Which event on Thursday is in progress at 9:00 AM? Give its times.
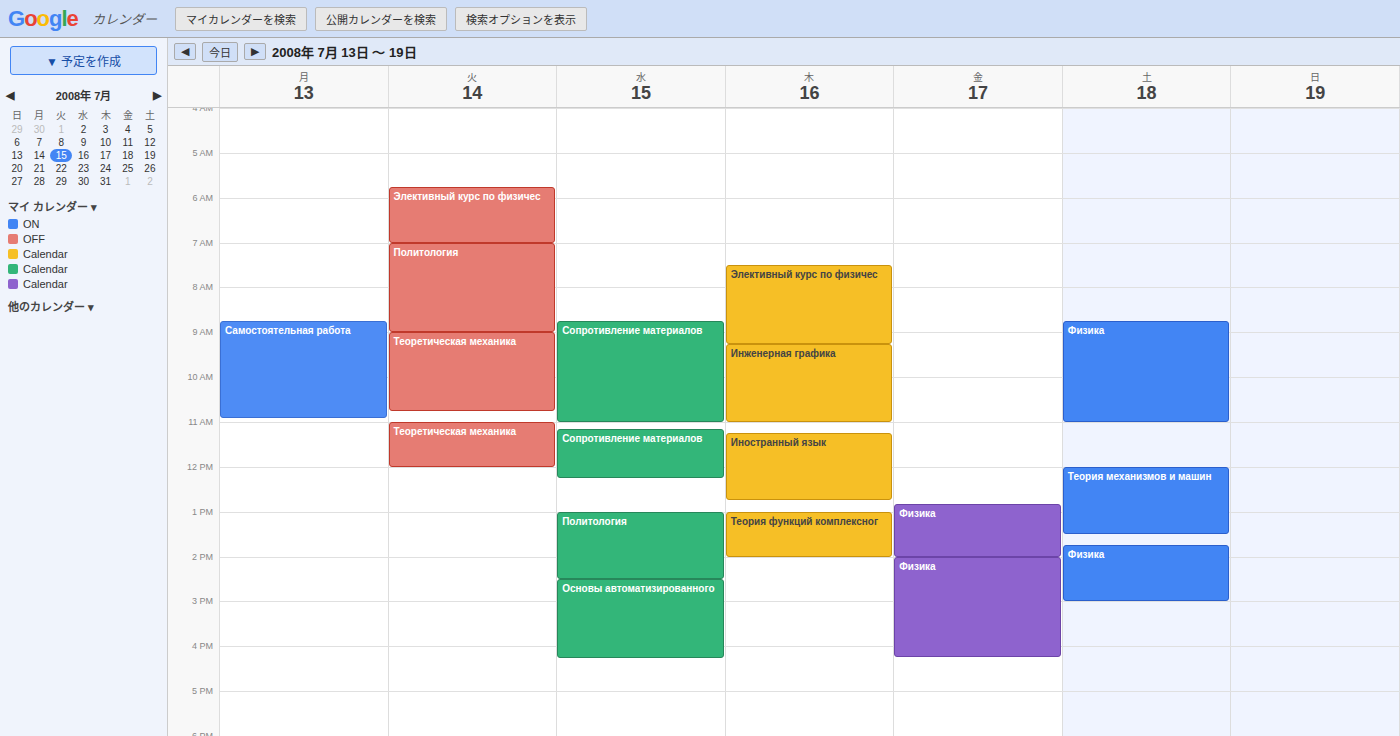
"Элективный курс по физичес", 7:30 AM to 9:15 AM